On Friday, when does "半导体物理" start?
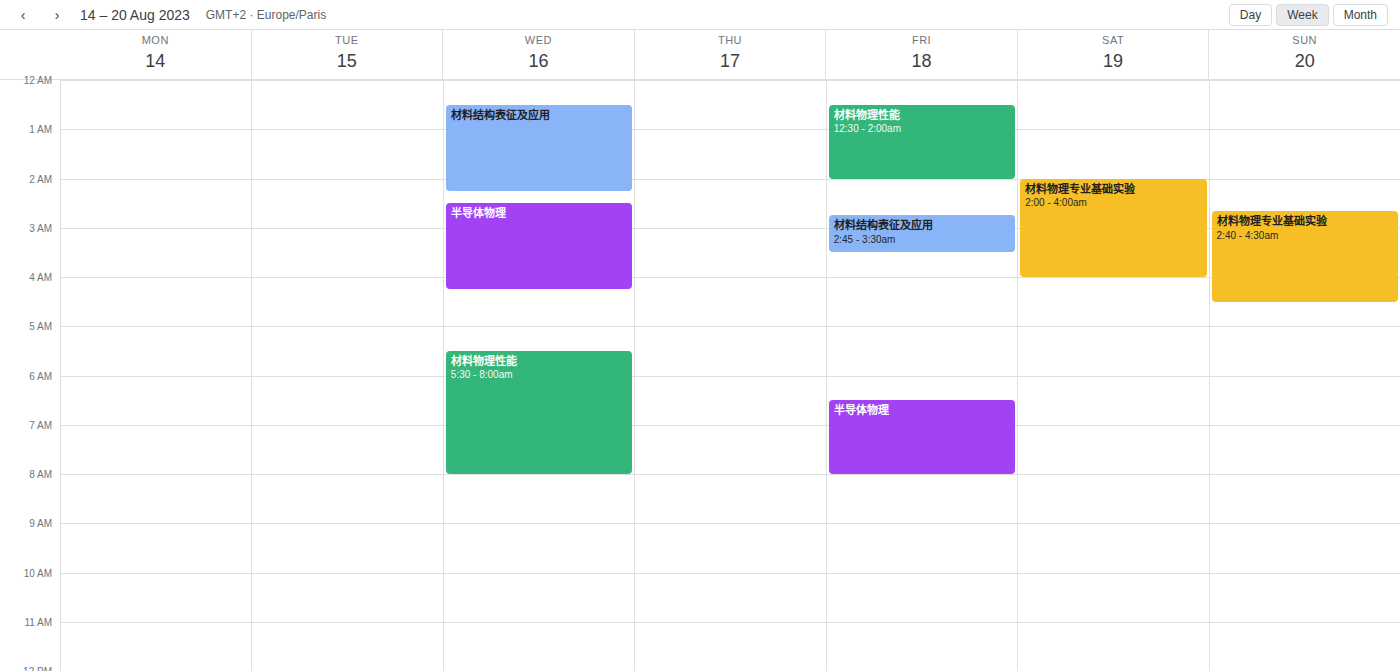
6:30 AM